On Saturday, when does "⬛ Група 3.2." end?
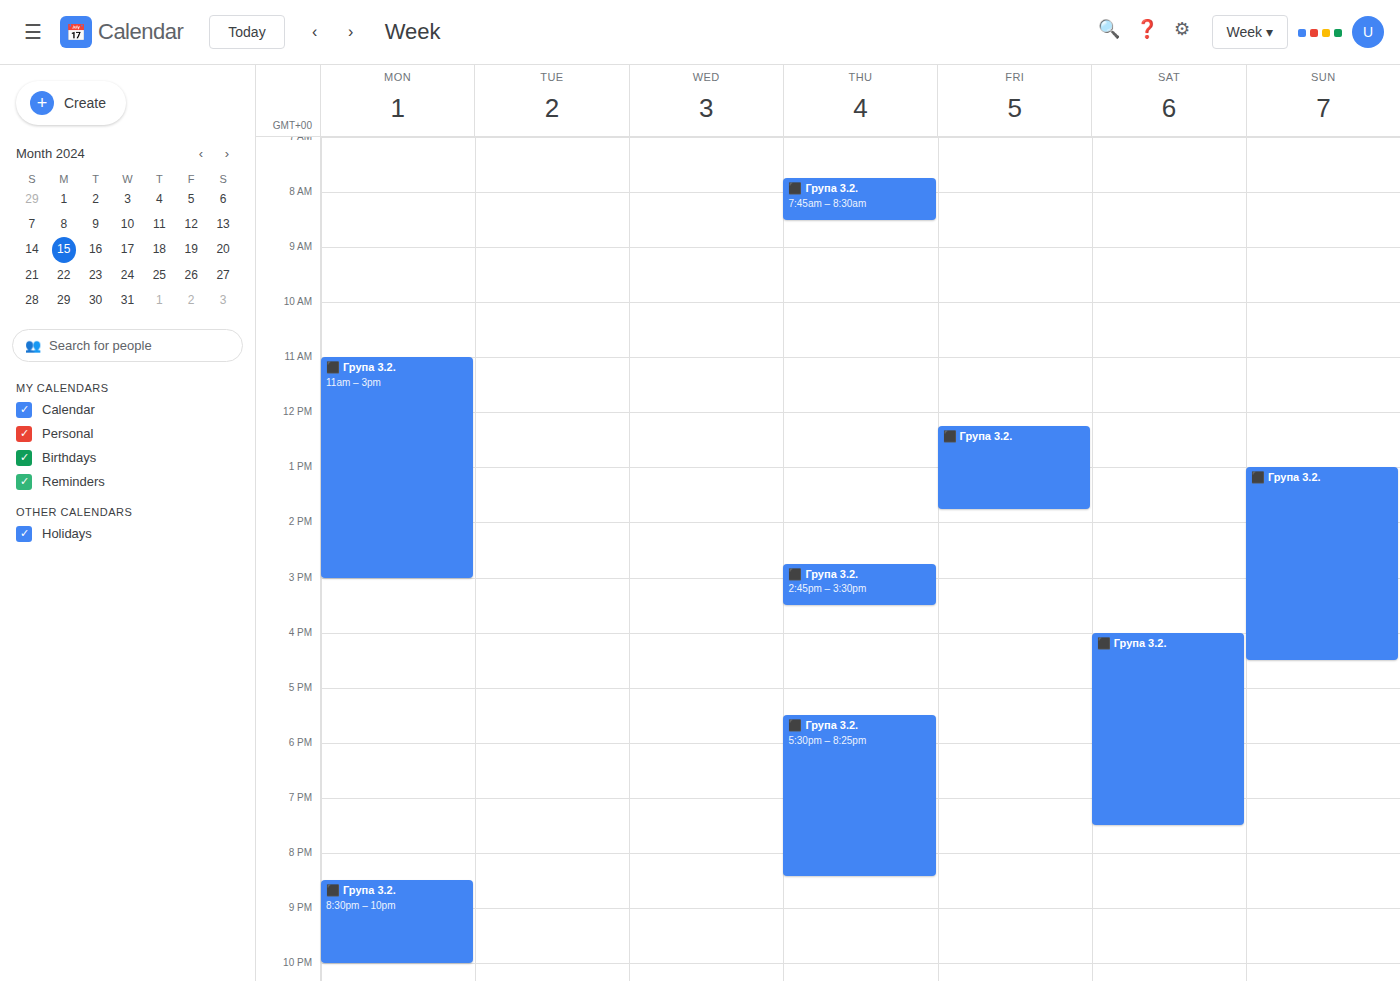
7:30 PM